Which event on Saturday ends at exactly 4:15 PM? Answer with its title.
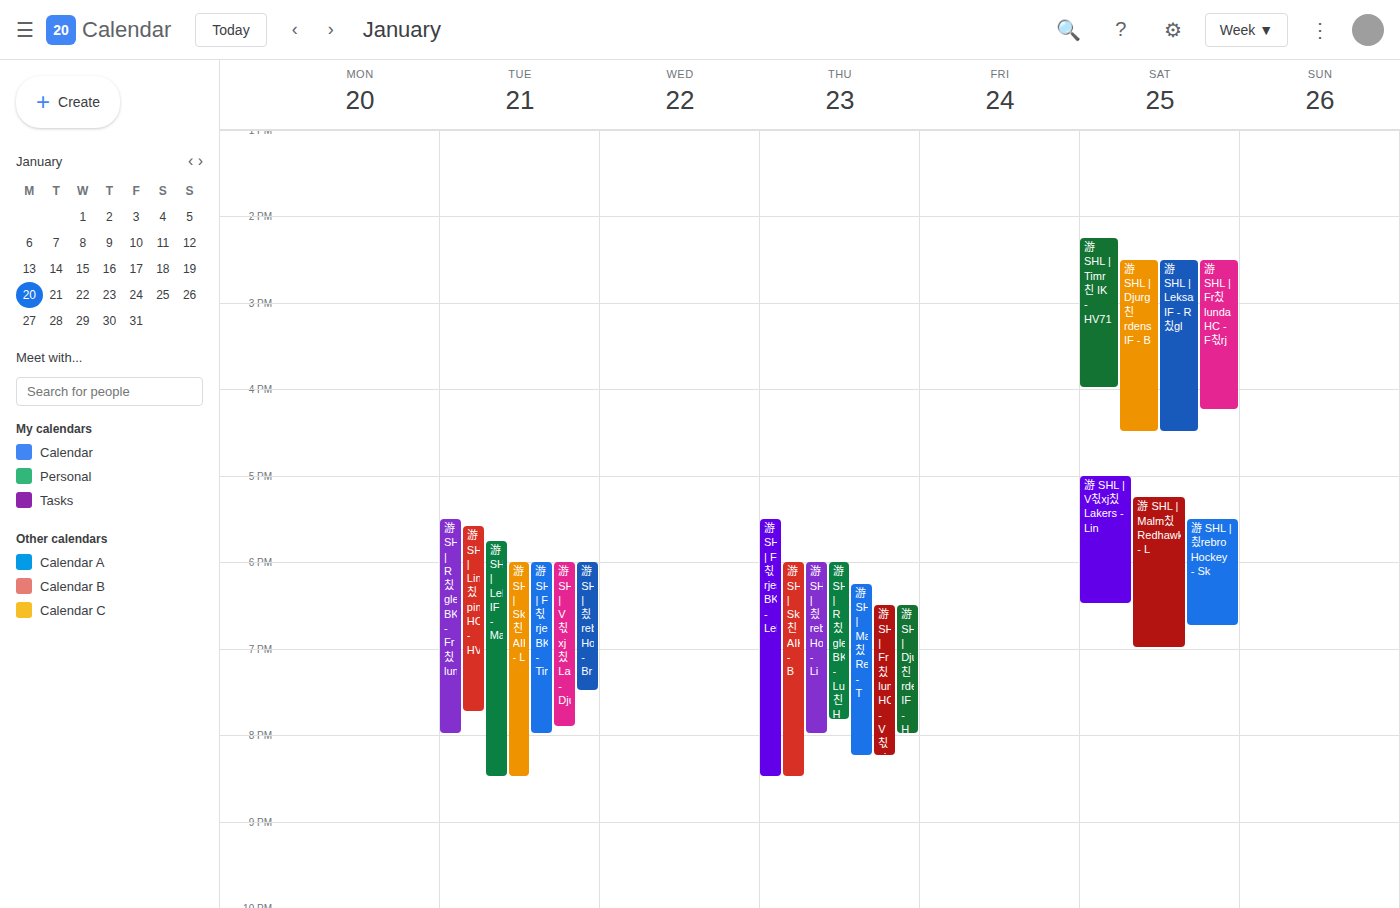
"游 SHL | Fr칬lunda HC - F칛rj"